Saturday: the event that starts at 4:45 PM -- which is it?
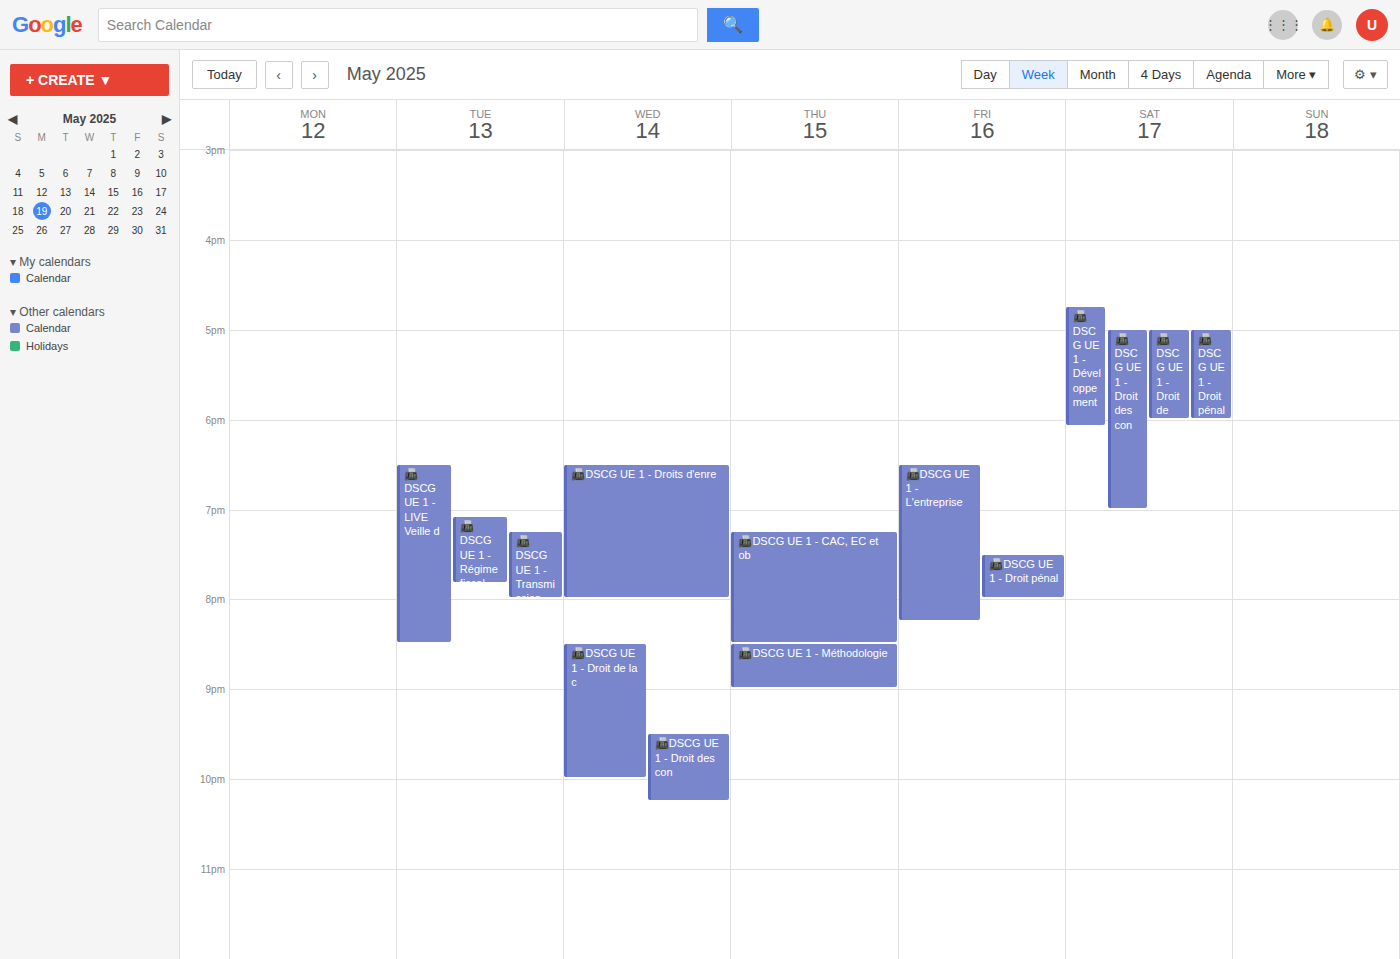
"📠DSCG UE 1 - Développement"